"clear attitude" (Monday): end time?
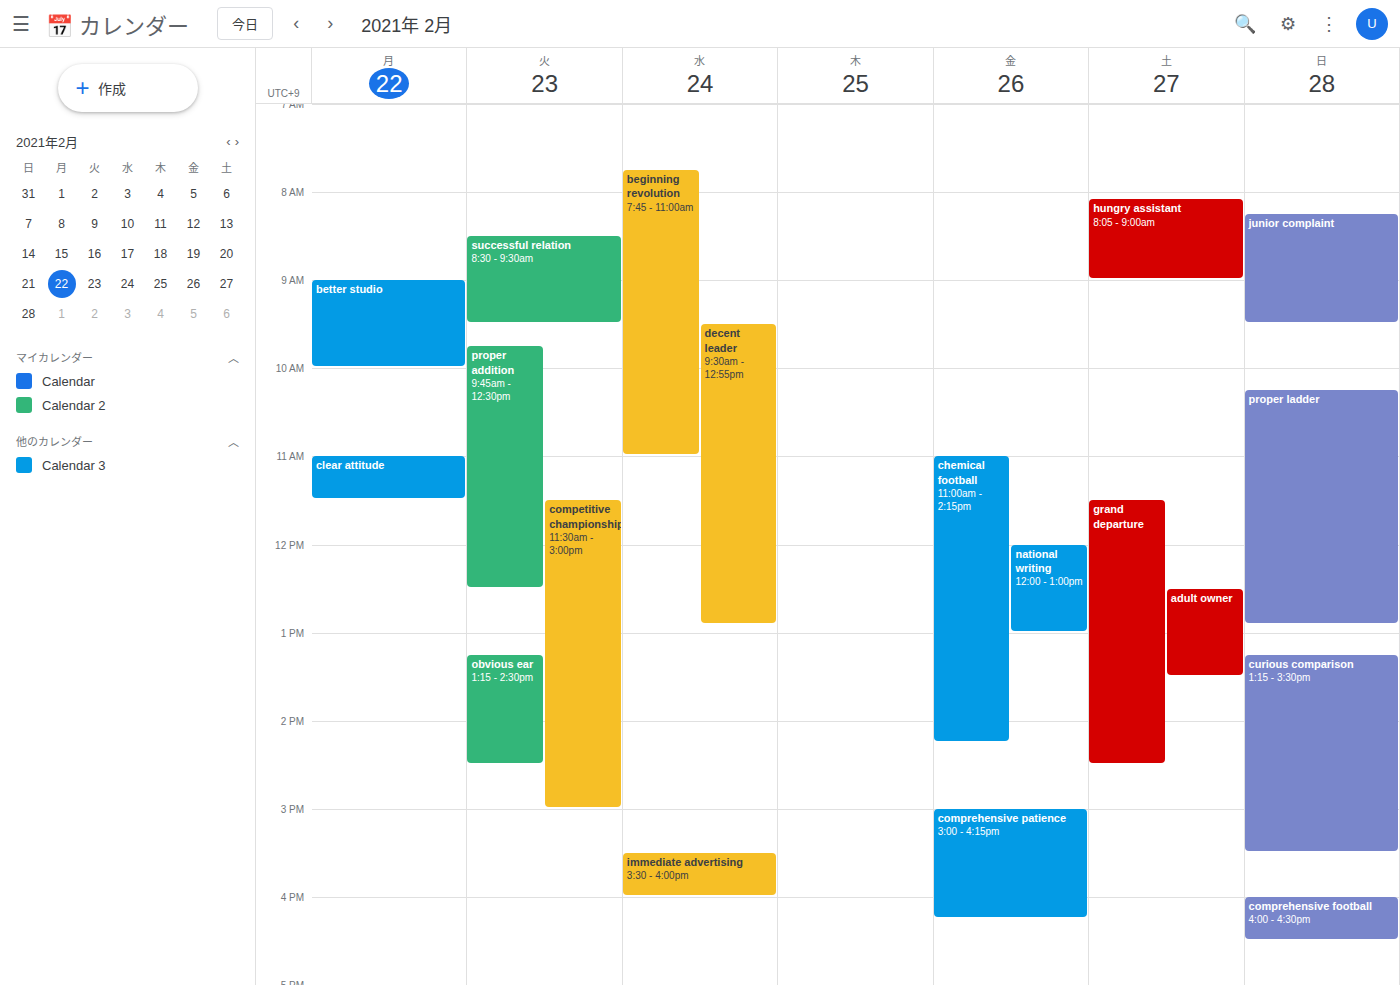
11:30